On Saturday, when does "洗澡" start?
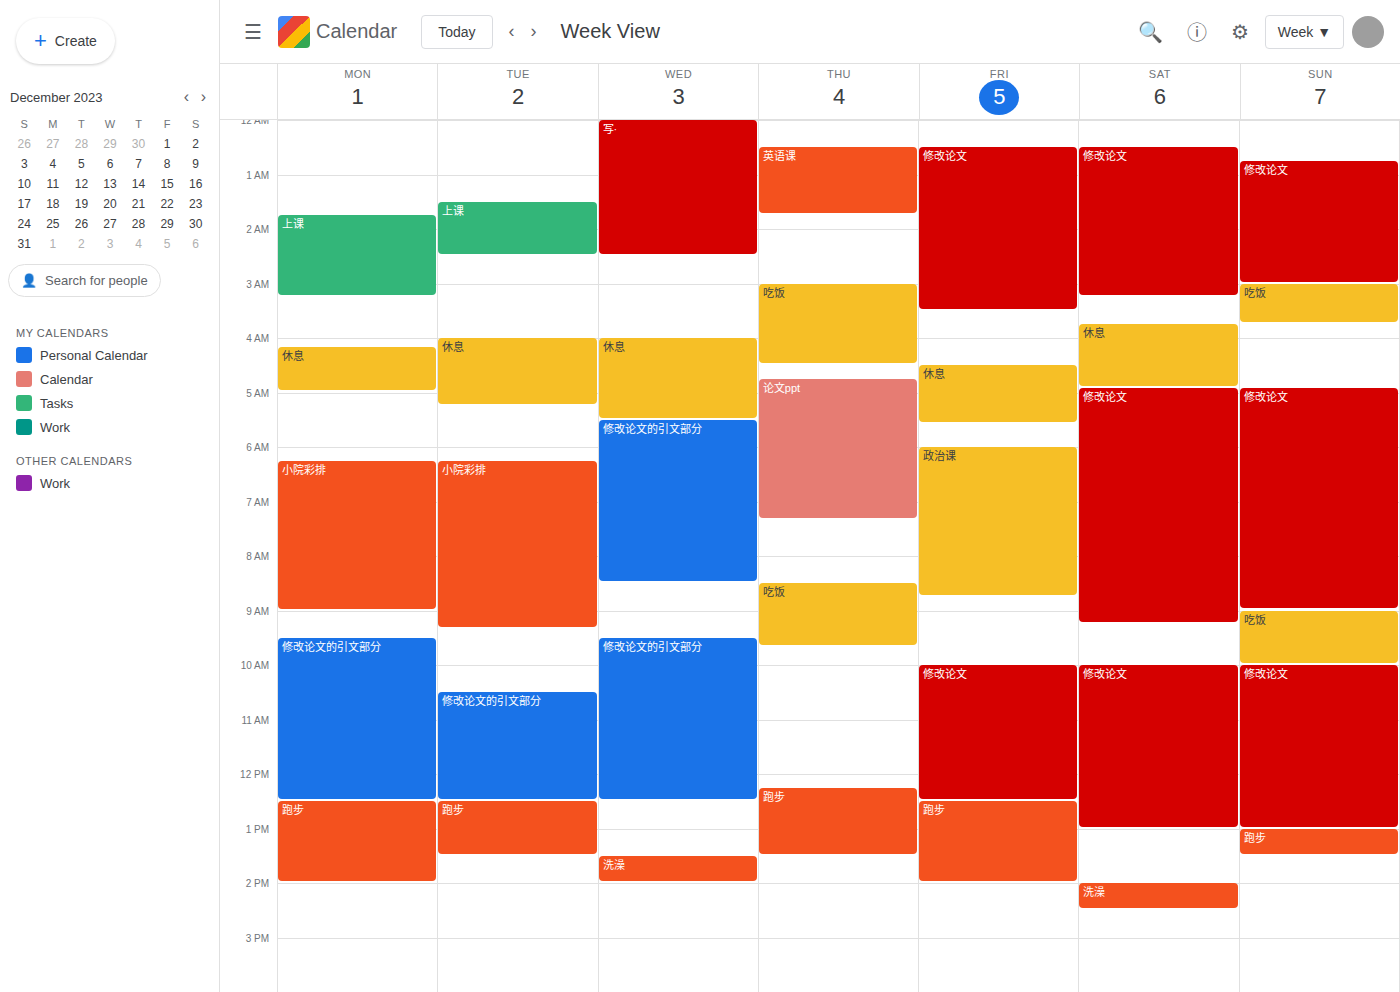
2:00 PM